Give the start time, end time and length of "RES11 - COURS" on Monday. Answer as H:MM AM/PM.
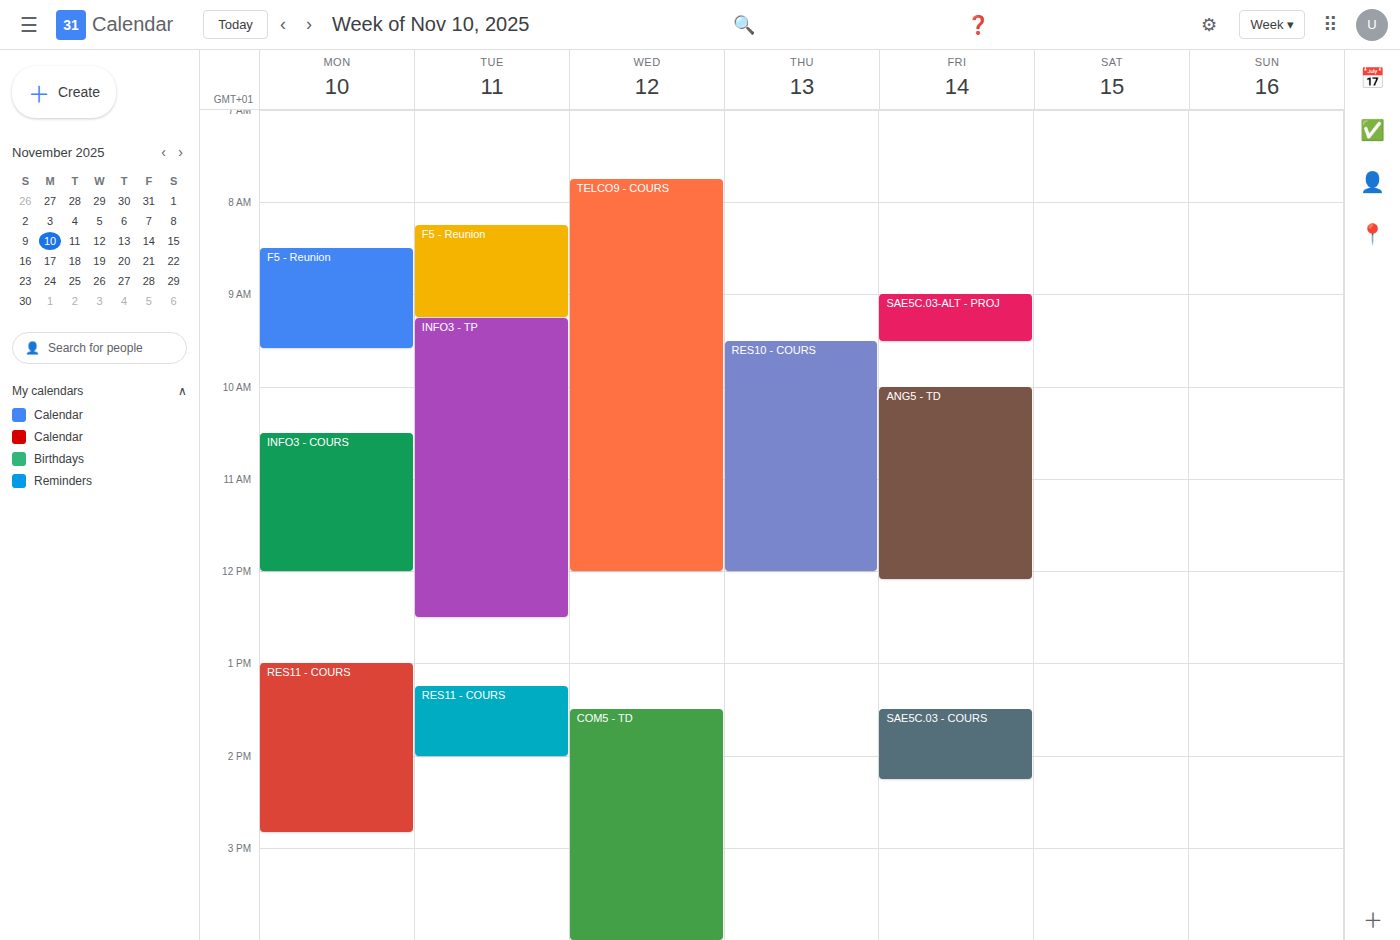
1:00 PM to 2:50 PM, 1 hour 50 minutes